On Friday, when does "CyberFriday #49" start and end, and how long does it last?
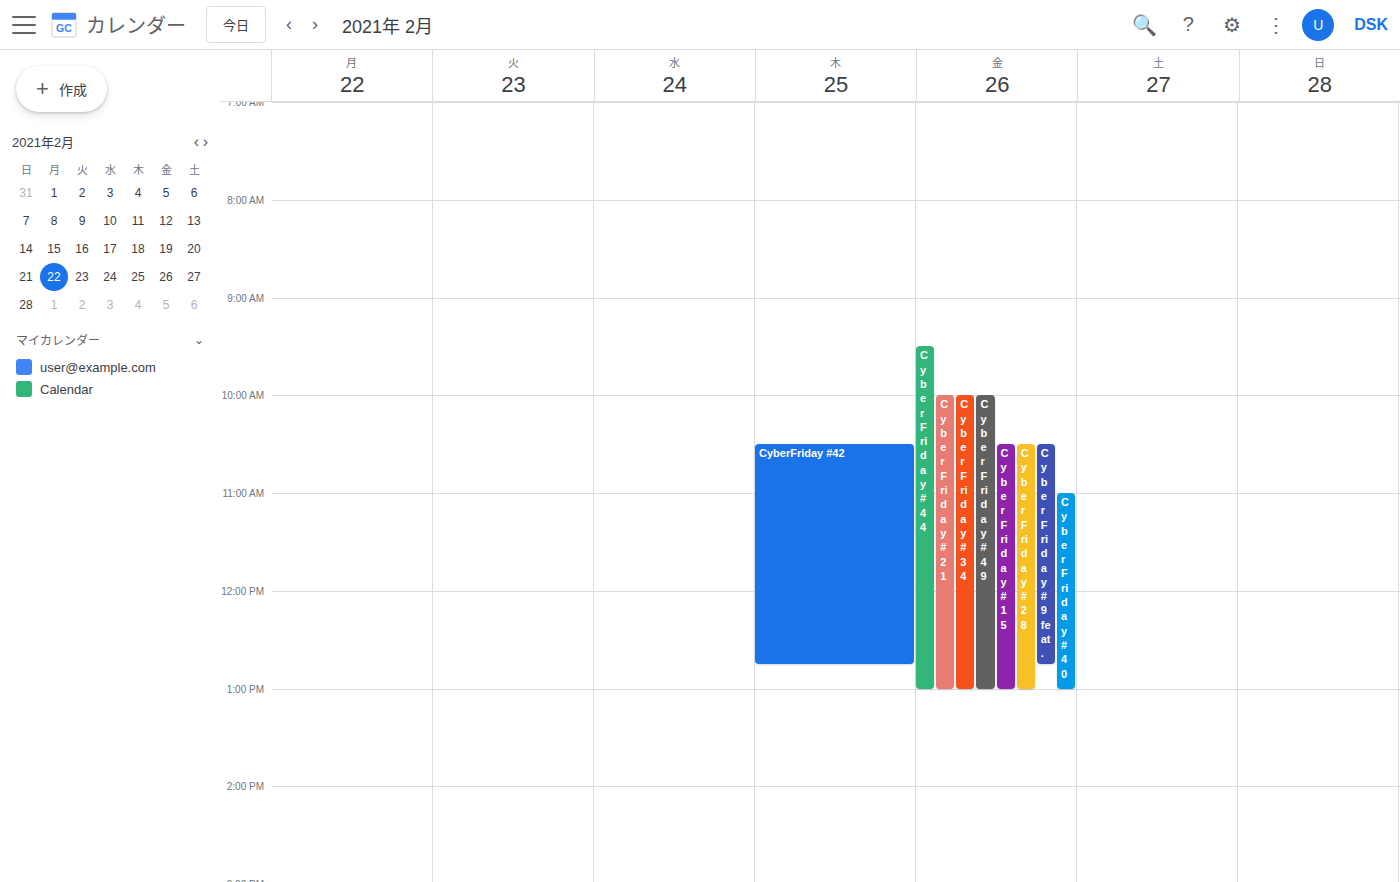
10:00 AM to 1:00 PM, 3 hours